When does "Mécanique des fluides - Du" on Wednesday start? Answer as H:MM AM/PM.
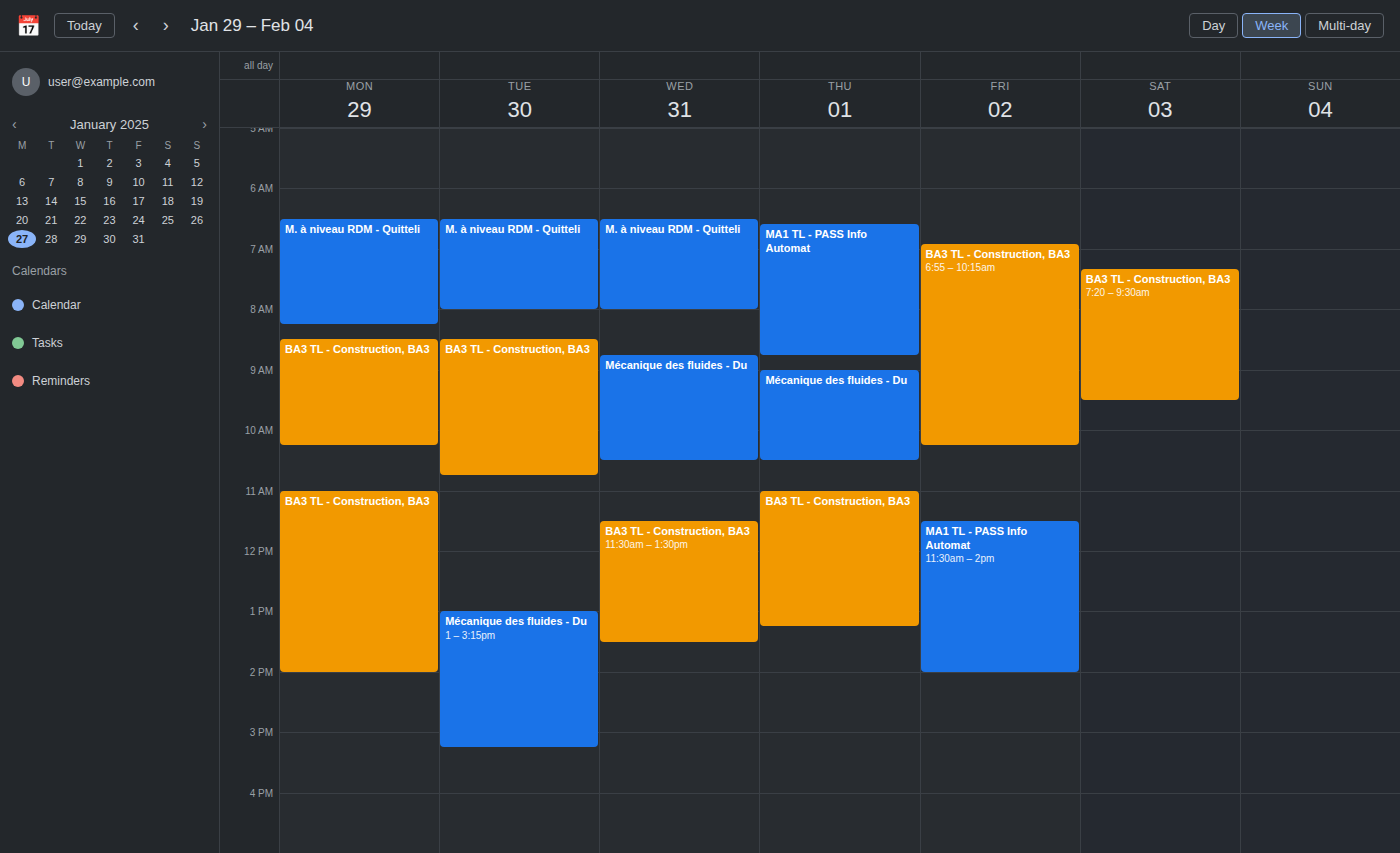
8:45 AM